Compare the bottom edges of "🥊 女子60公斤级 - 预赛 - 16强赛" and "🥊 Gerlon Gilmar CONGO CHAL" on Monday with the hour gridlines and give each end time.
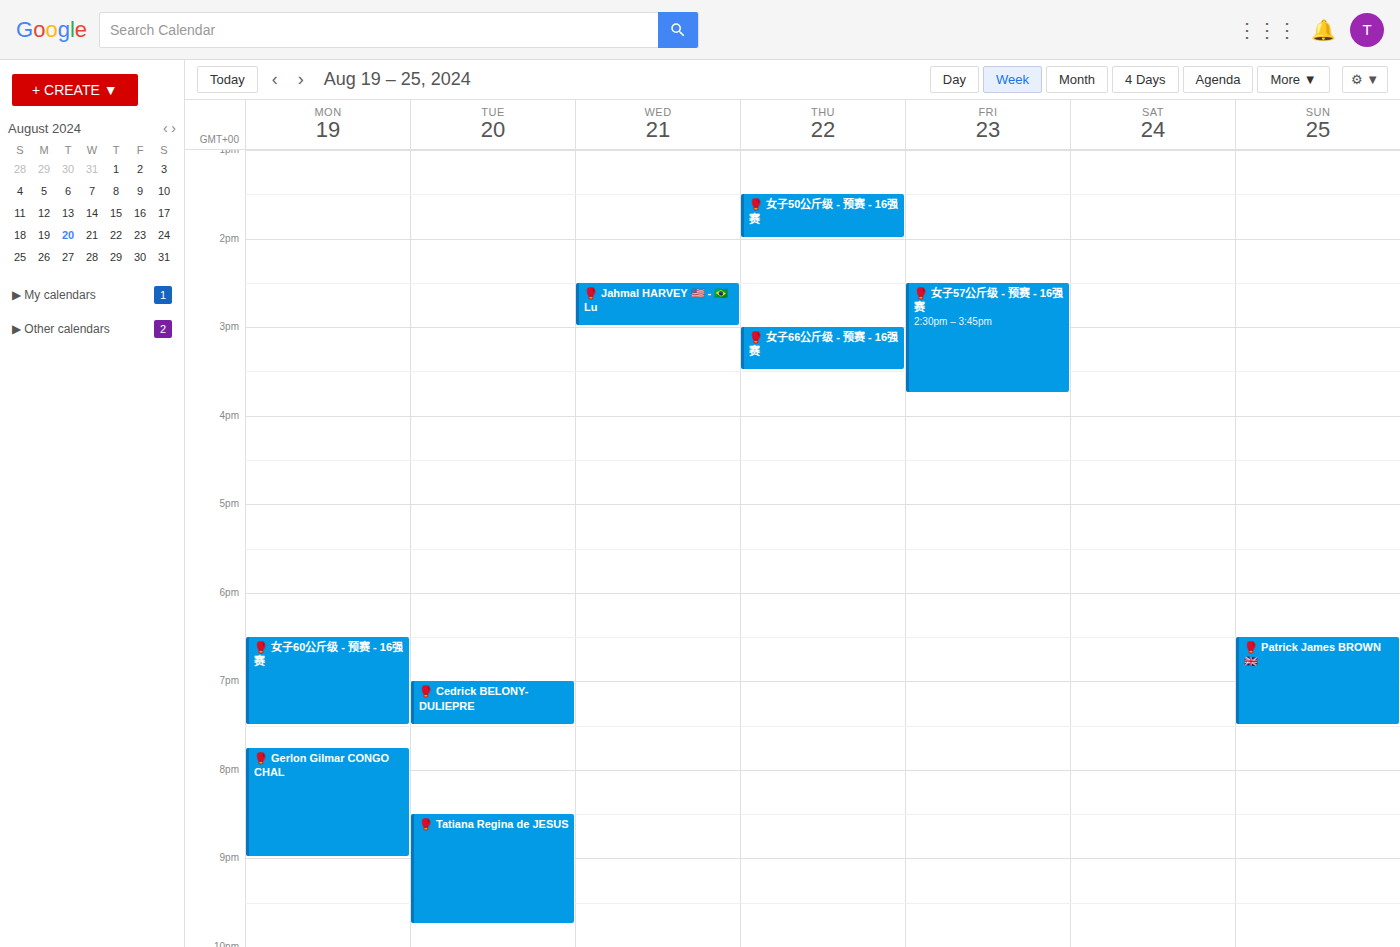
"🥊 女子60公斤级 - 预赛 - 16强赛": 7:30 PM, halfway between the 7 PM and 8 PM lines. "🥊 Gerlon Gilmar CONGO CHAL": 9:00 PM, exactly on the 9 PM line.